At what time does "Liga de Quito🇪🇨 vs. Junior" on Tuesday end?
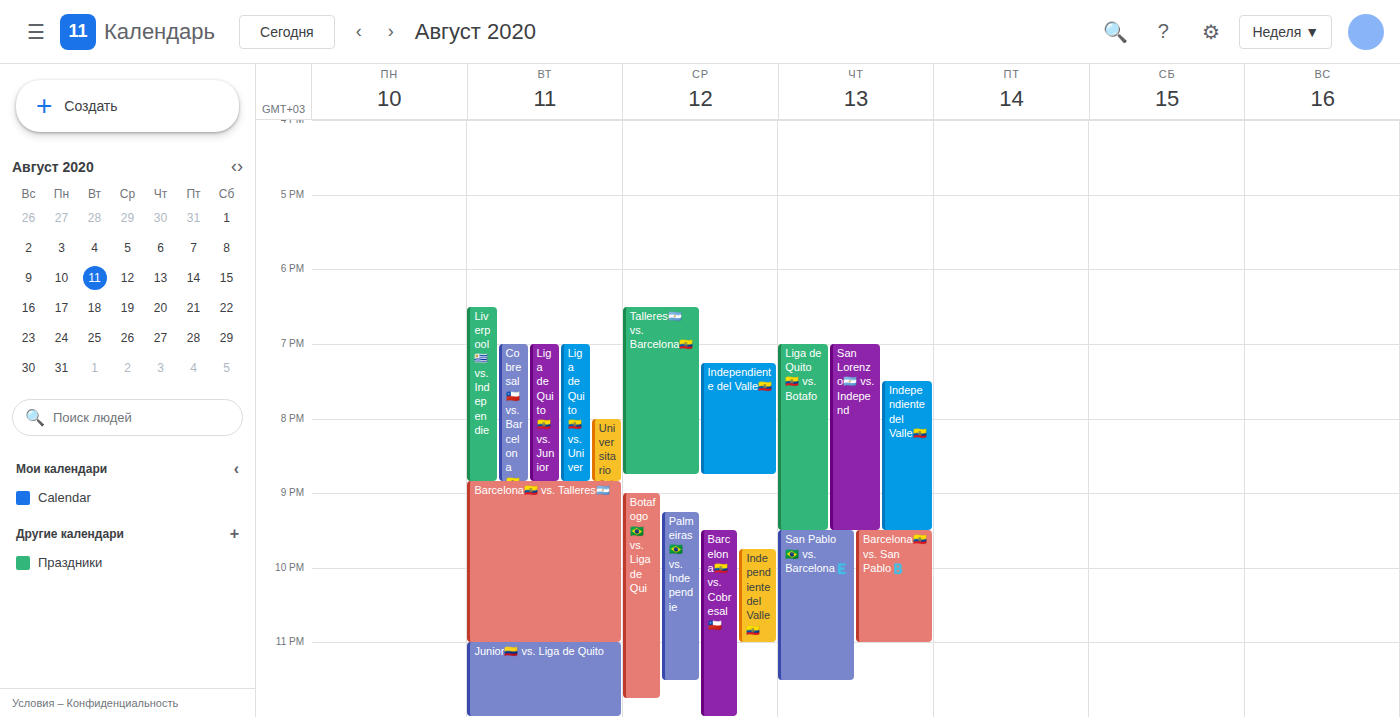
8:50 PM